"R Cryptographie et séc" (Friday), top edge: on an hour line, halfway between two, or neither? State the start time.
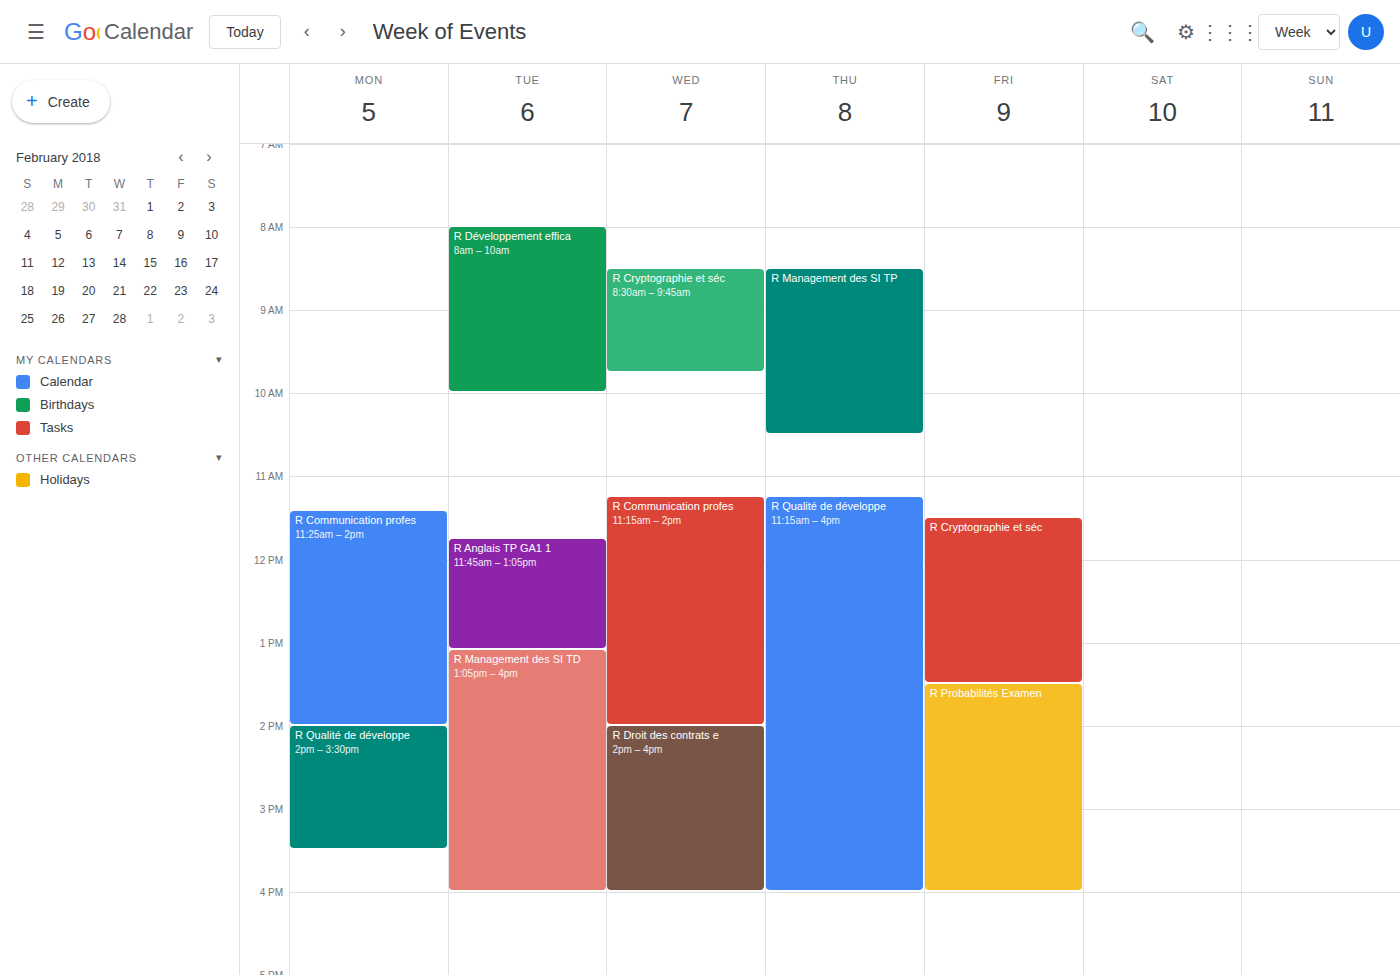
11:30 AM -- halfway between the 11 AM and 12 PM lines.